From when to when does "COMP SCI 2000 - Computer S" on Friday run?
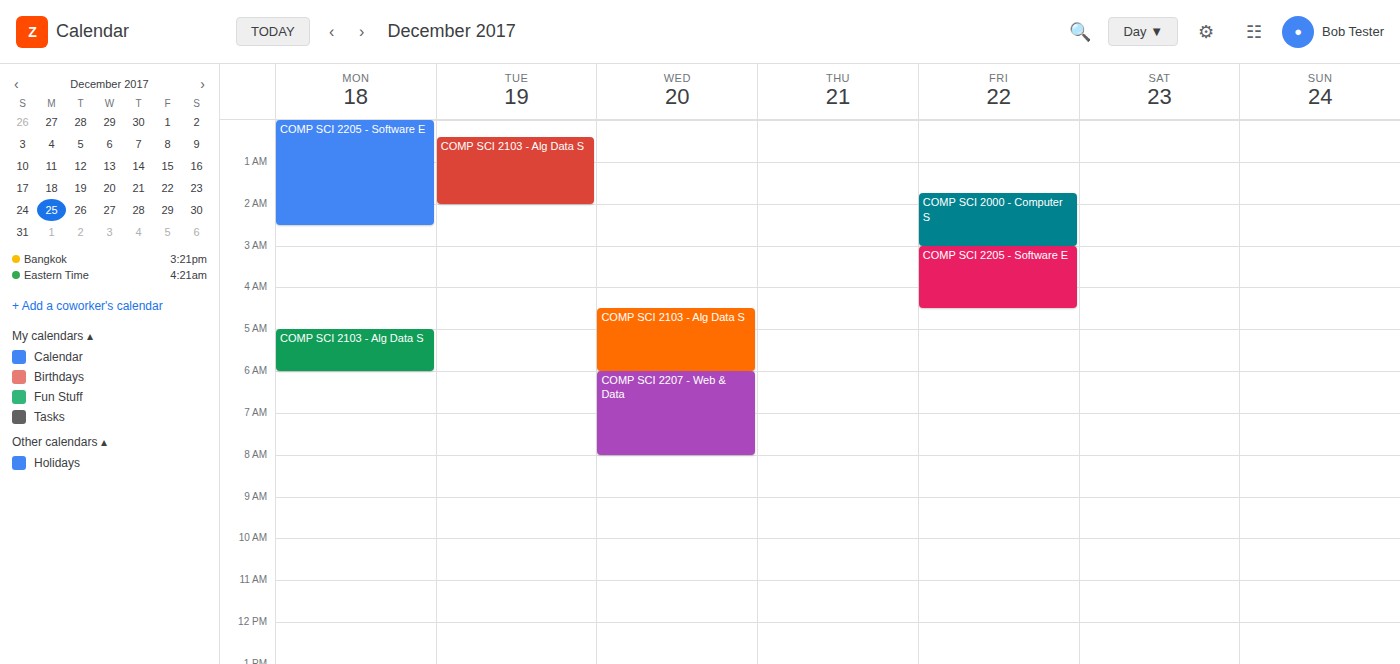
1:45 AM to 3:00 AM